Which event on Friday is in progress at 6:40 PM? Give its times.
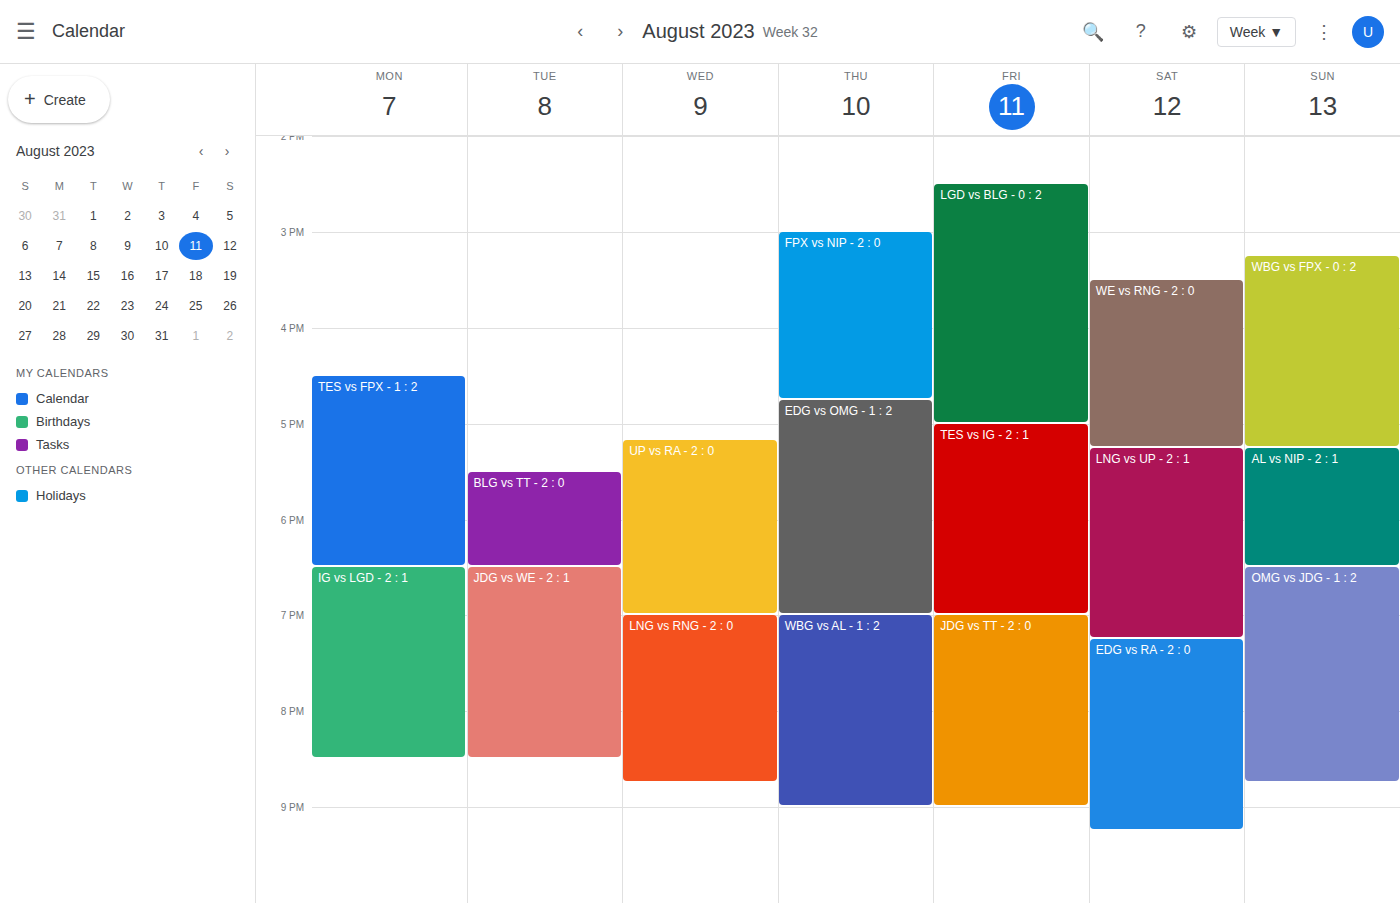
"TES vs IG - 2 : 1", 5:00 PM to 7:00 PM